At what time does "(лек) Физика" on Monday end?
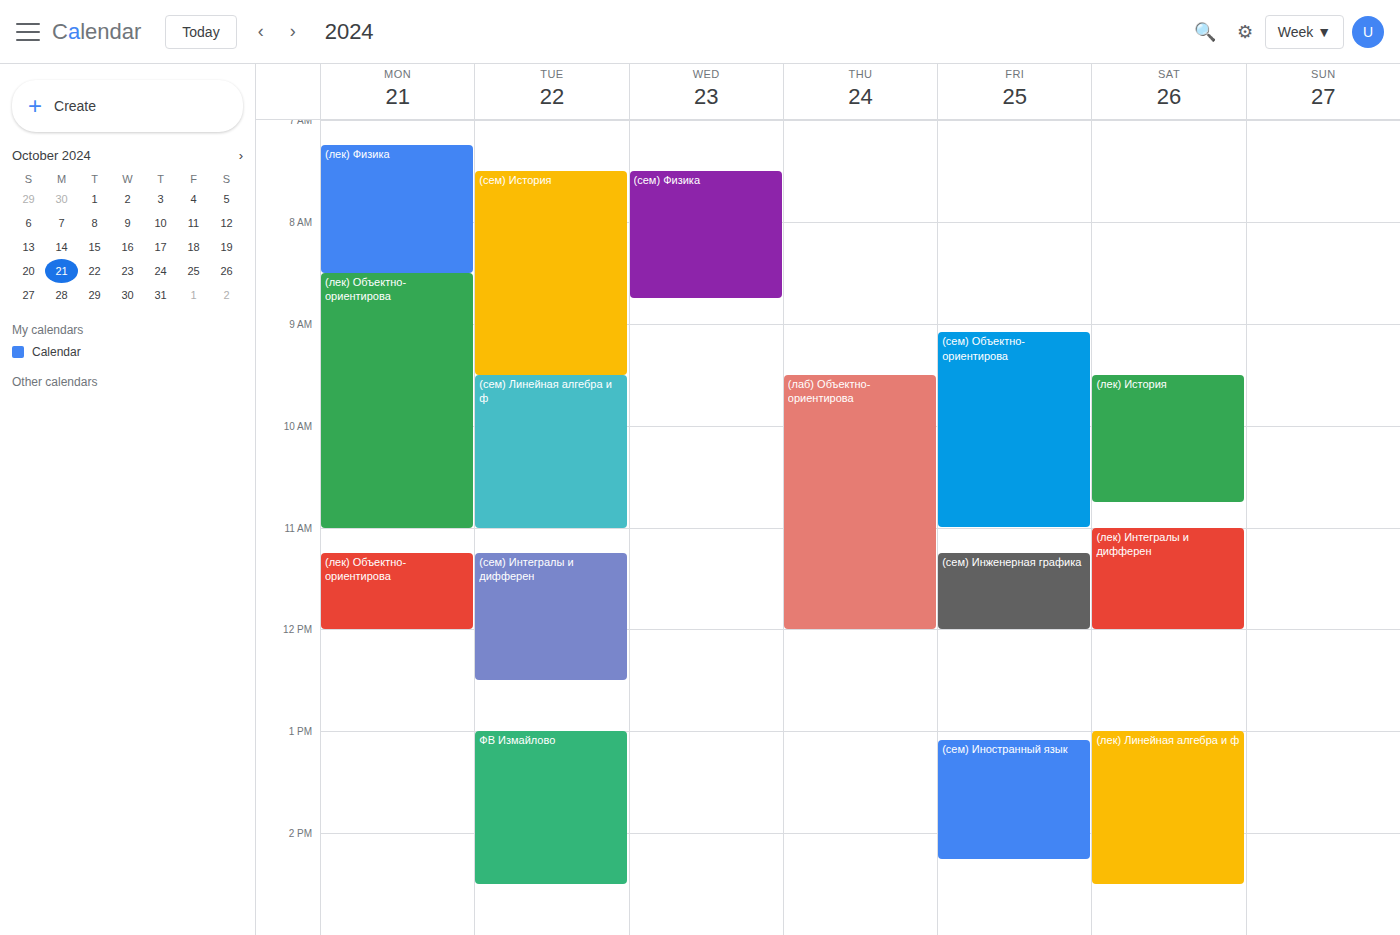
08:30